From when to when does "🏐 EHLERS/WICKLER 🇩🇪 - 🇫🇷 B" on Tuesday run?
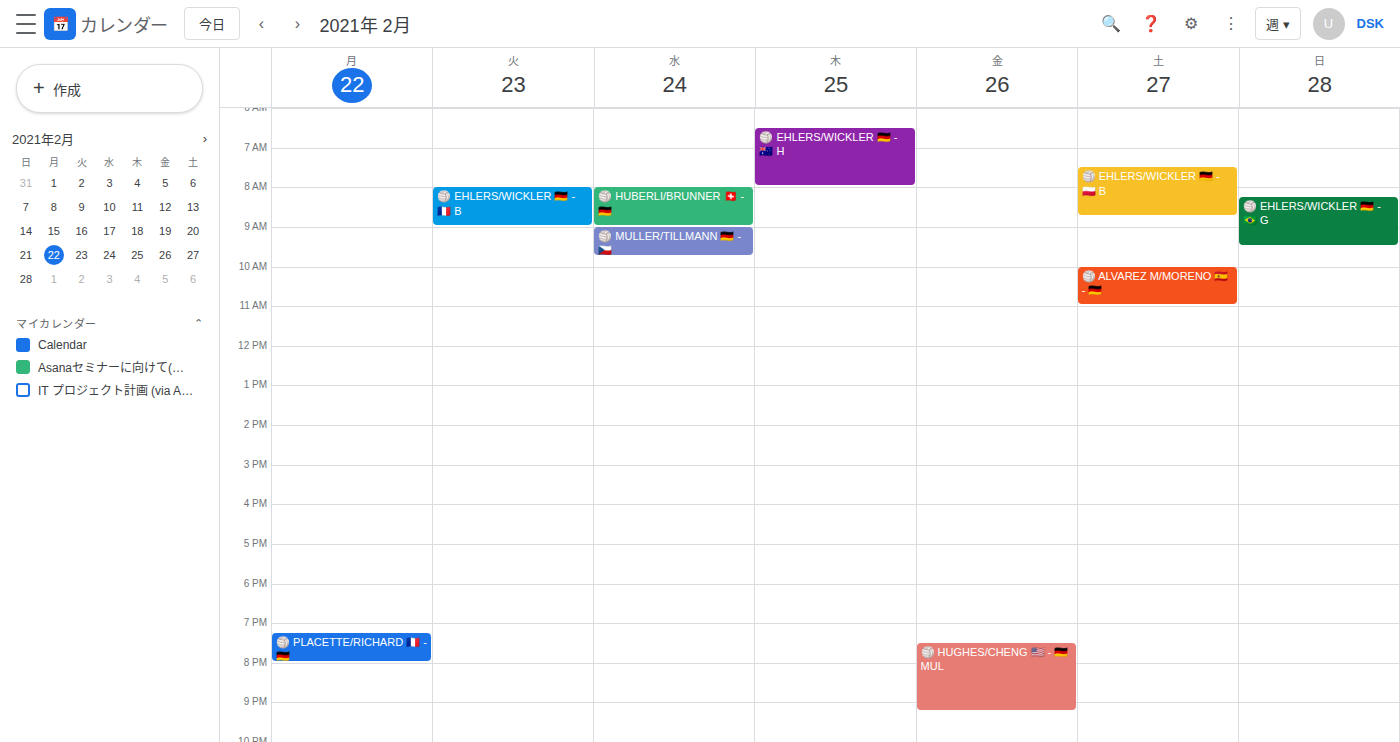
8:00 AM to 9:00 AM